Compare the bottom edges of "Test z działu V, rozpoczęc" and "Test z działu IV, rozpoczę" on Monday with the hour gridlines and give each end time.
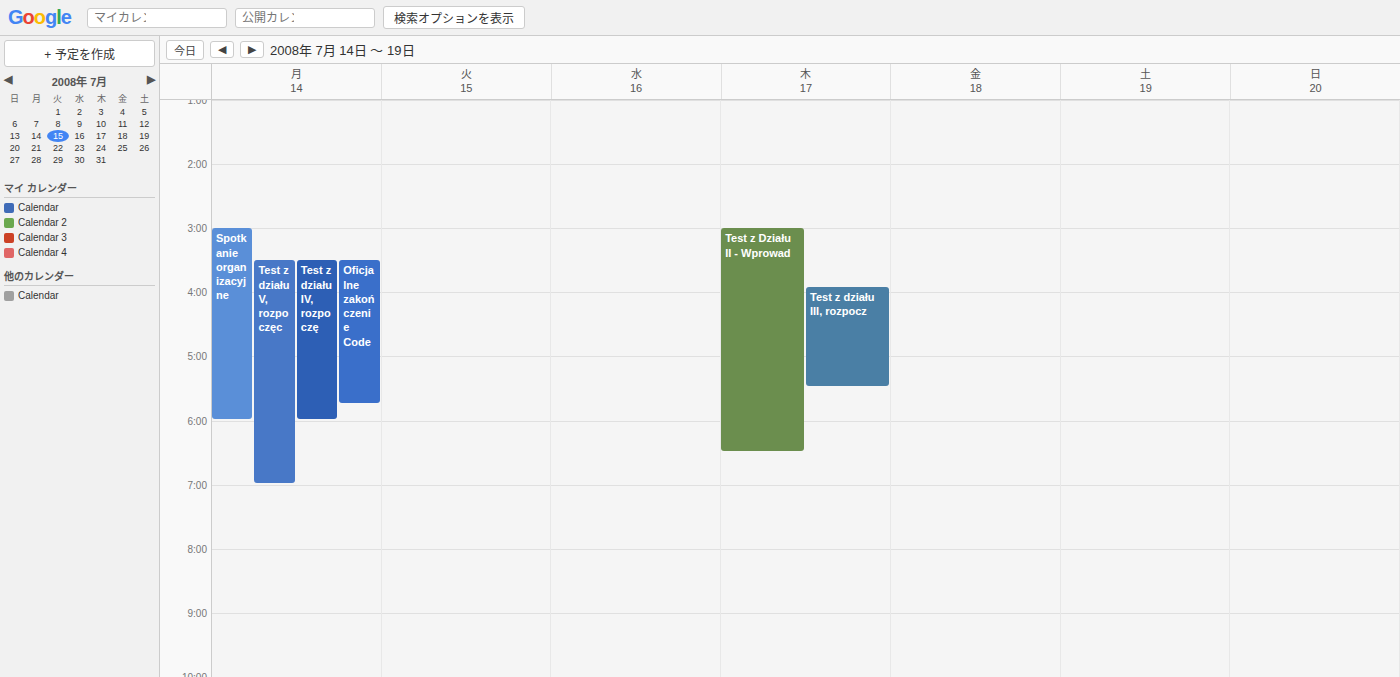
"Test z działu V, rozpoczęc": 7:00 PM, exactly on the 7 PM line. "Test z działu IV, rozpoczę": 6:00 PM, exactly on the 6 PM line.